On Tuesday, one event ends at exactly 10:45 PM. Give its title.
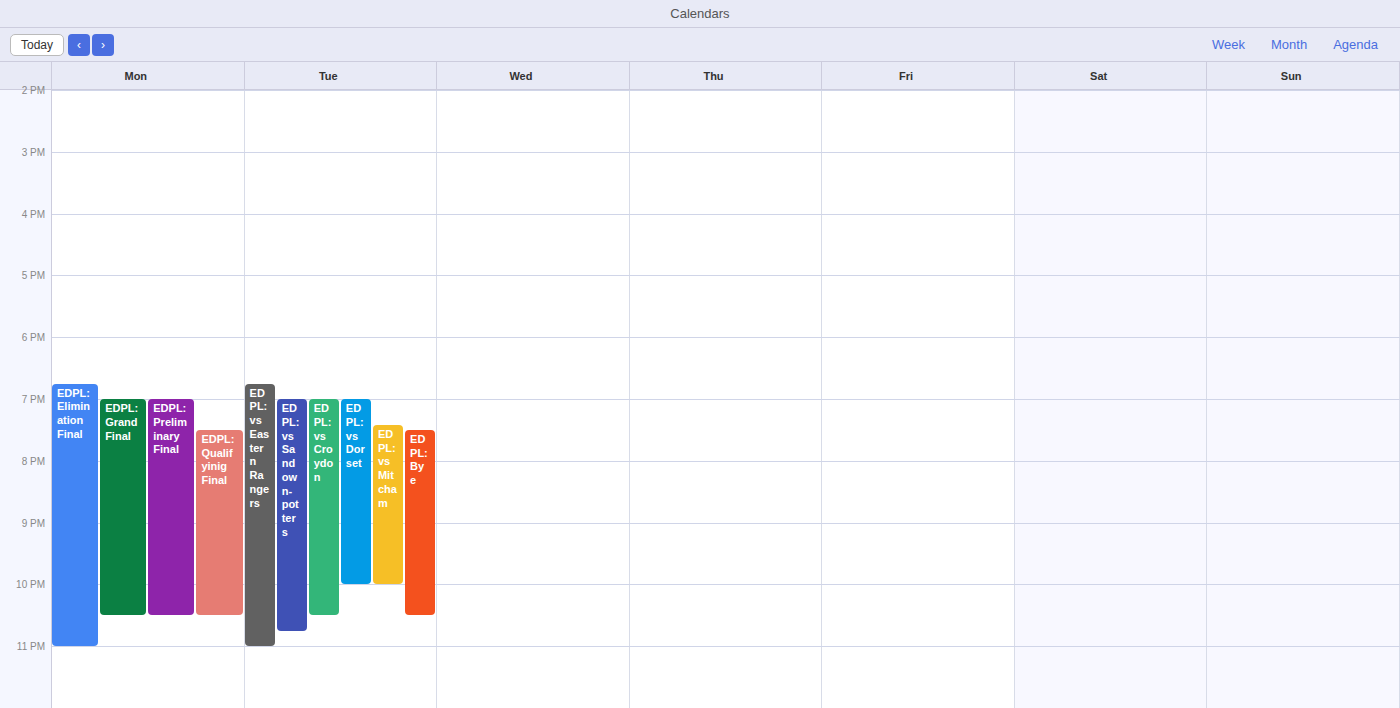
"EDPL: vs Sandown-potters"